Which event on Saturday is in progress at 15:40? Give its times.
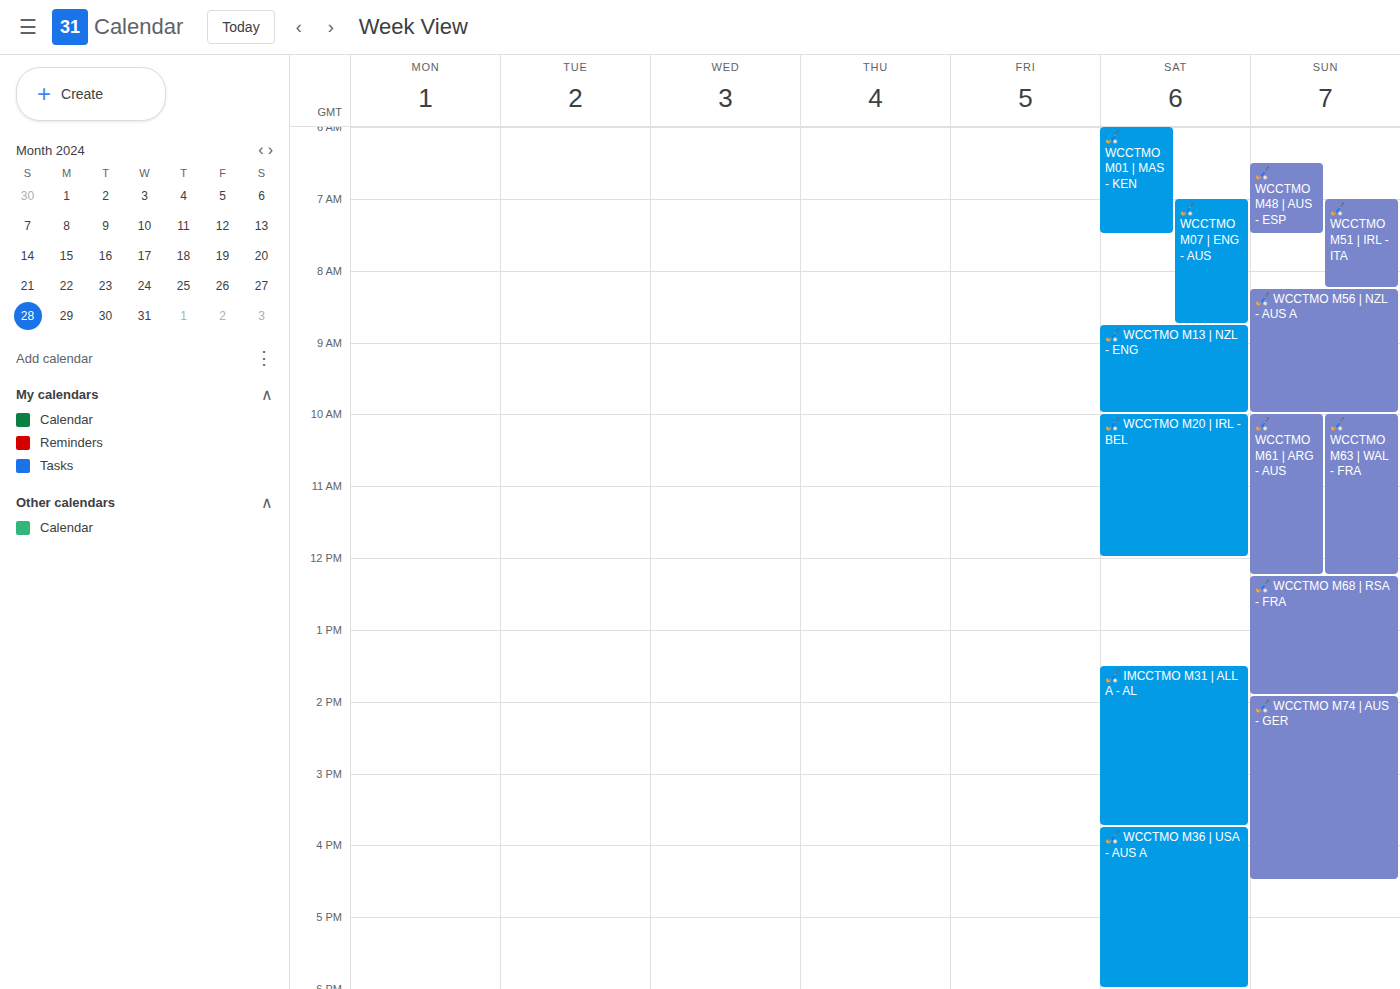
"🏑 IMCCTMO M31 | ALL A - AL", 13:30 to 15:45